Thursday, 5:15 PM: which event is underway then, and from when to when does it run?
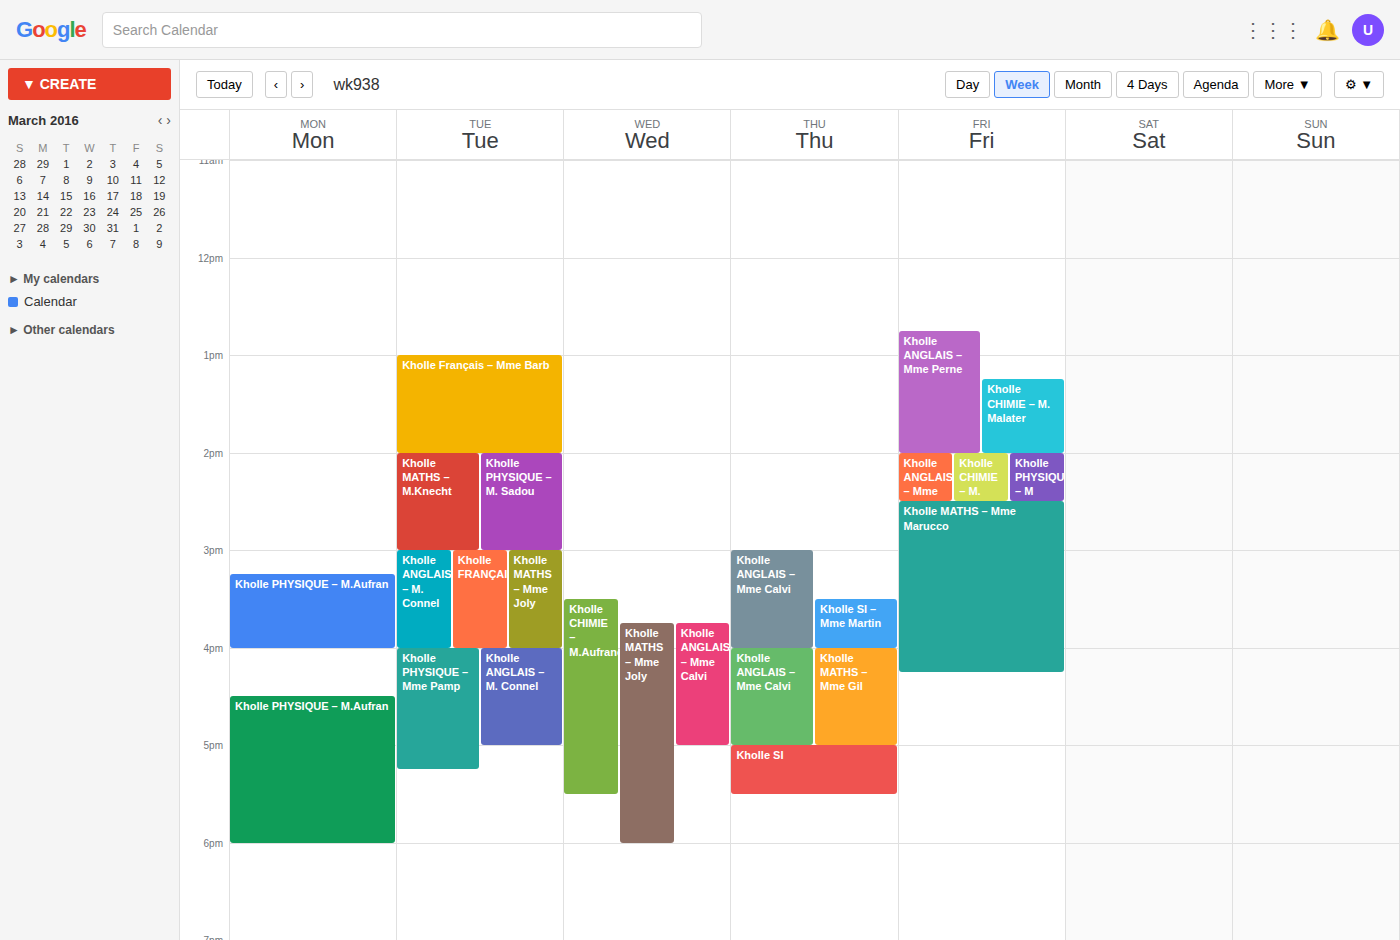
"Kholle SI", 5:00 PM to 5:30 PM